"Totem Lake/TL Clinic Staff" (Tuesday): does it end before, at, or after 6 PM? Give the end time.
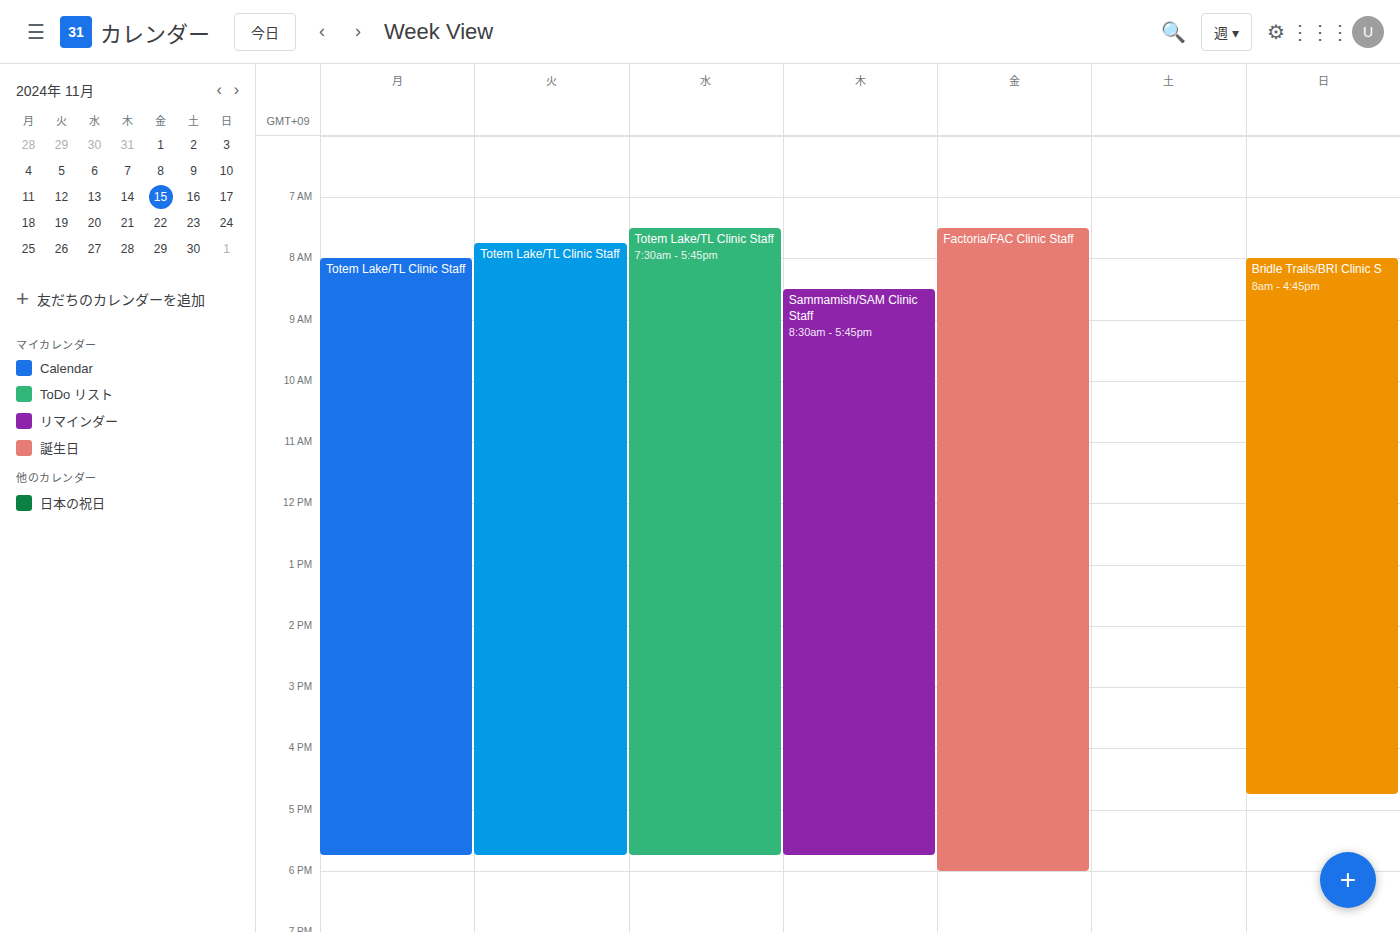
5:45 PM -- before 6 PM, 15 minutes above the 6 PM line.